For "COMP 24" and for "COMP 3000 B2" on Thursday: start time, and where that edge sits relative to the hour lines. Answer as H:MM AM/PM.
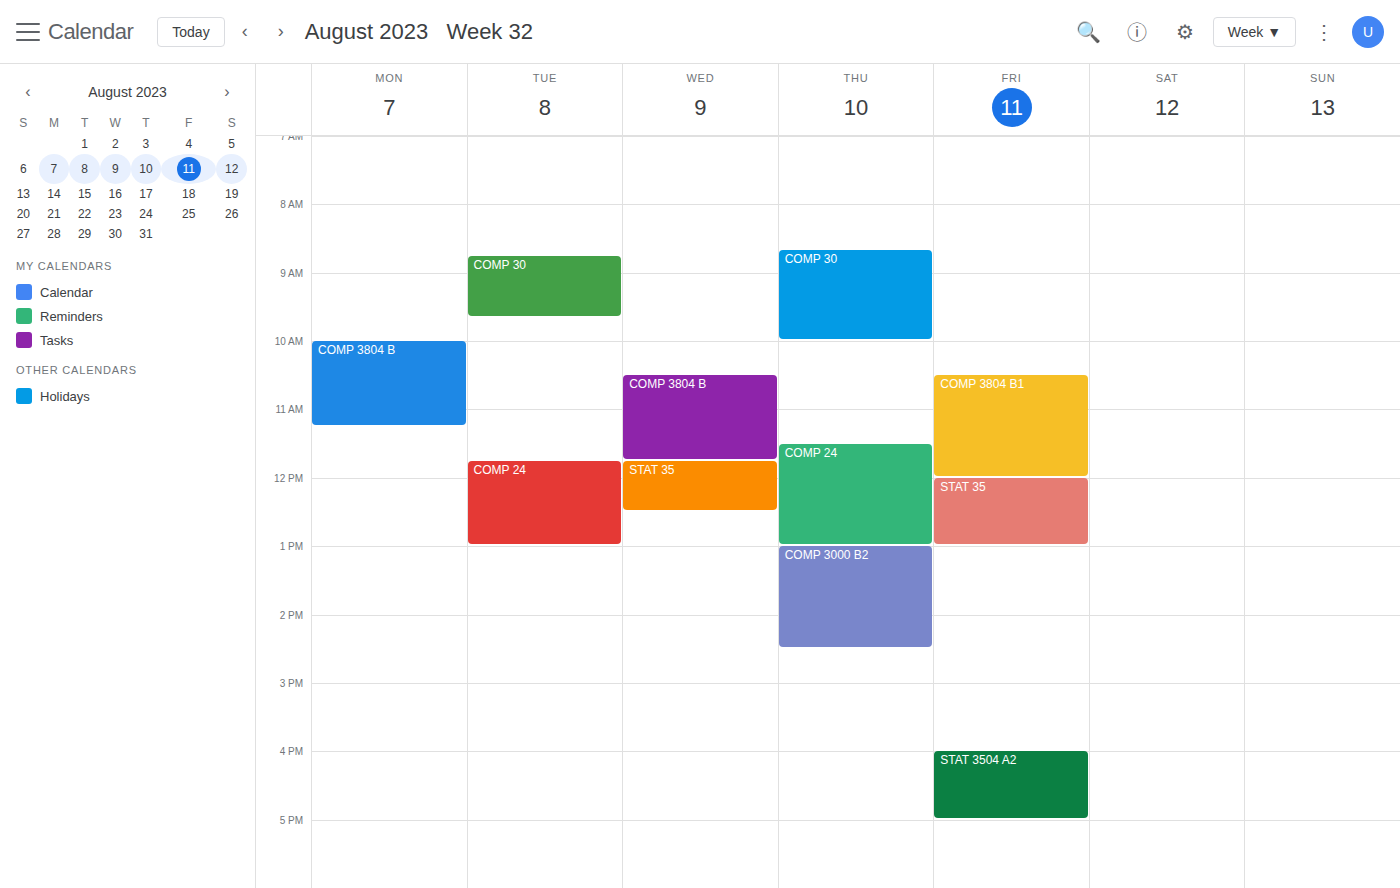
"COMP 24": 11:30 AM, halfway between the 11 AM and 12 PM lines. "COMP 3000 B2": 1:00 PM, exactly on the 1 PM line.